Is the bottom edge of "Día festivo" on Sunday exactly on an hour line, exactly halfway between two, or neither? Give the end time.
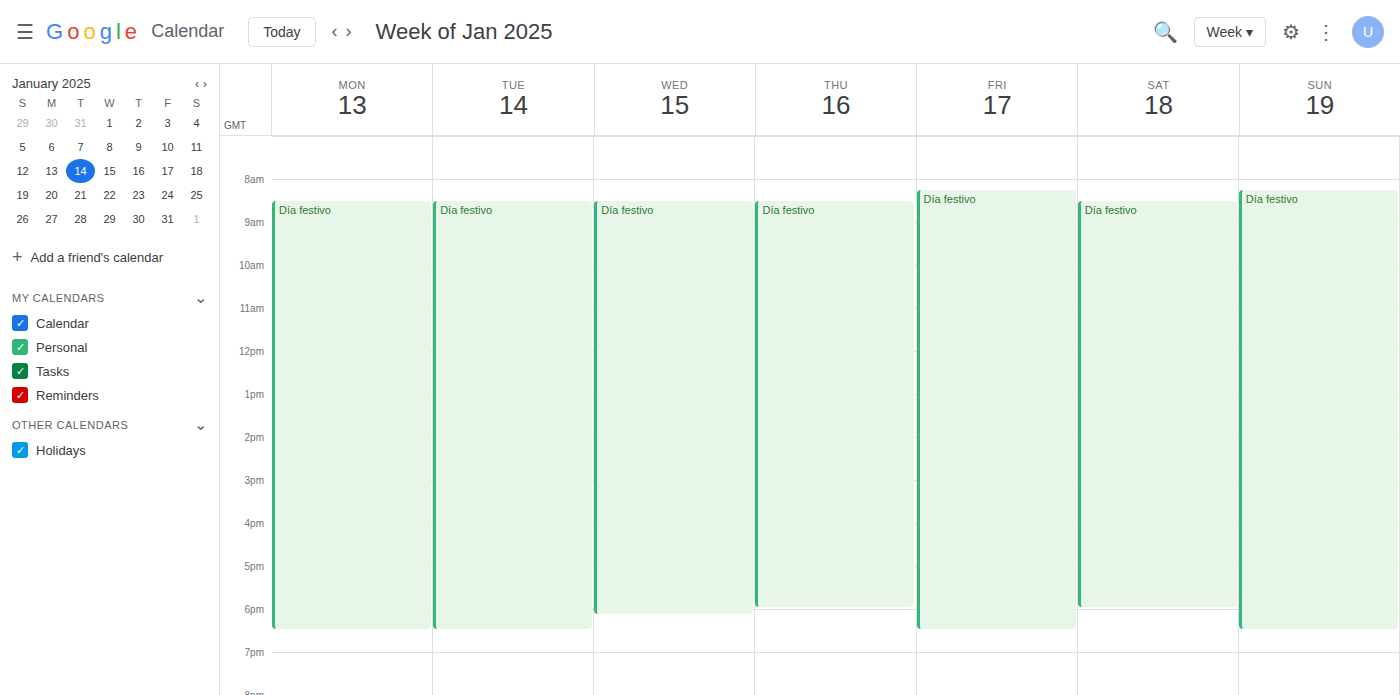
6:30 PM -- halfway between the 6 PM and 7 PM lines.